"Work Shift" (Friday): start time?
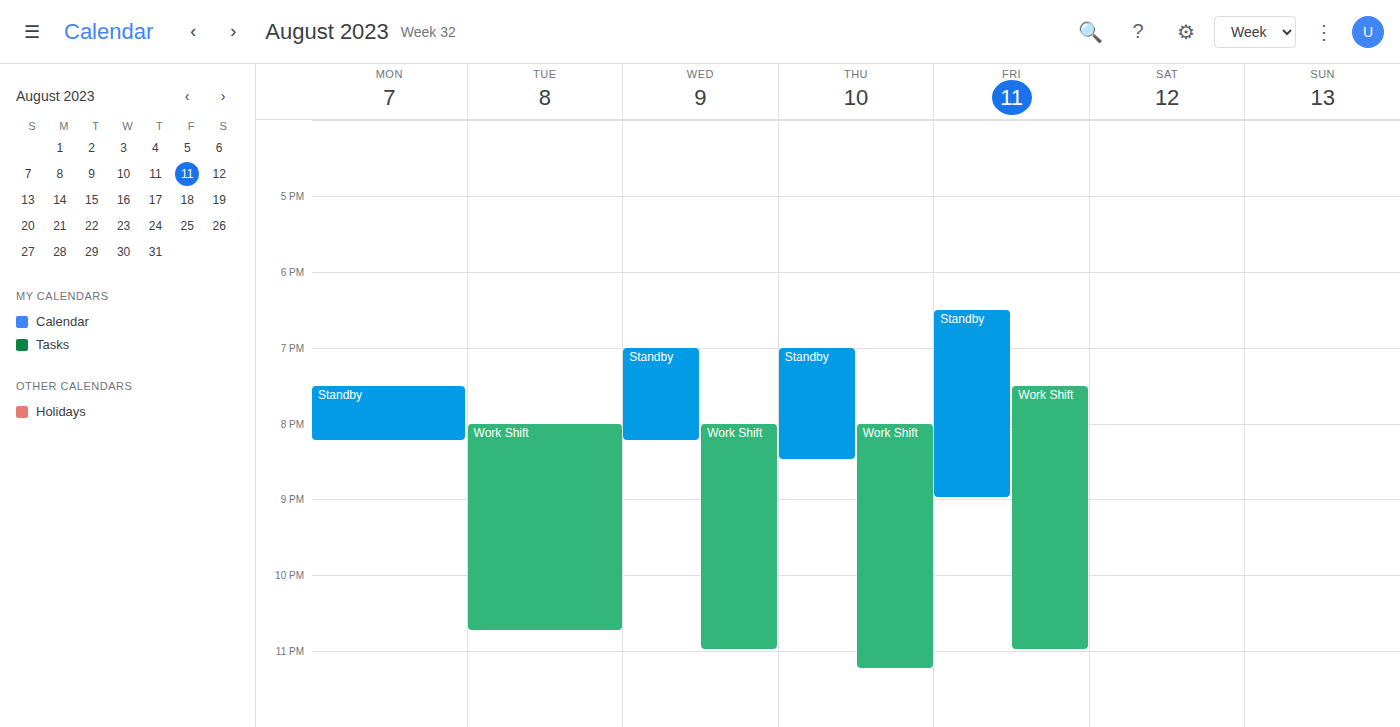
19:30